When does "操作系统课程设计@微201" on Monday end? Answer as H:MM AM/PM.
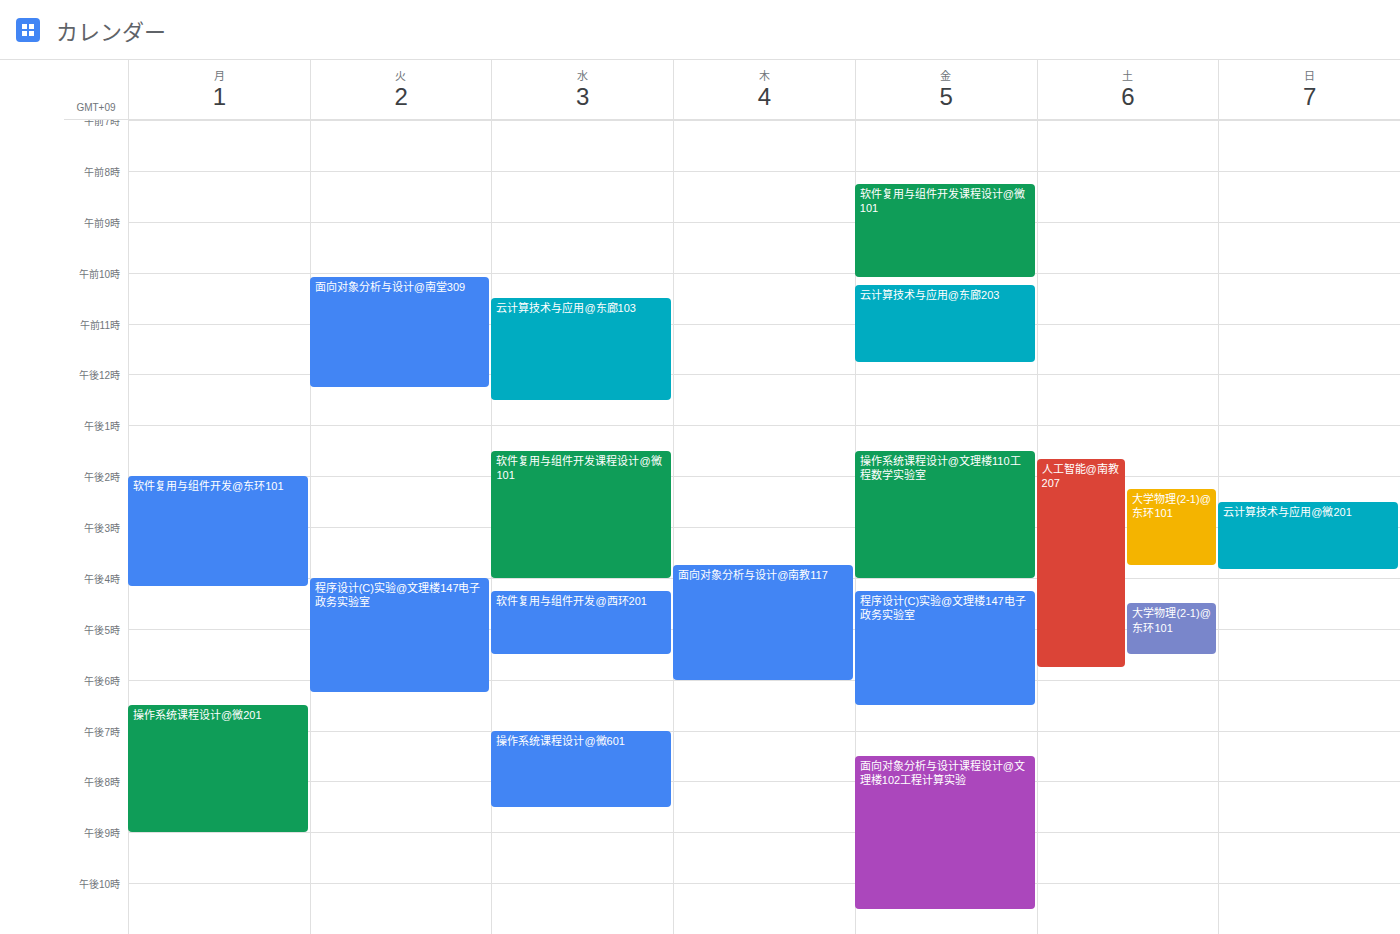
9:00 PM